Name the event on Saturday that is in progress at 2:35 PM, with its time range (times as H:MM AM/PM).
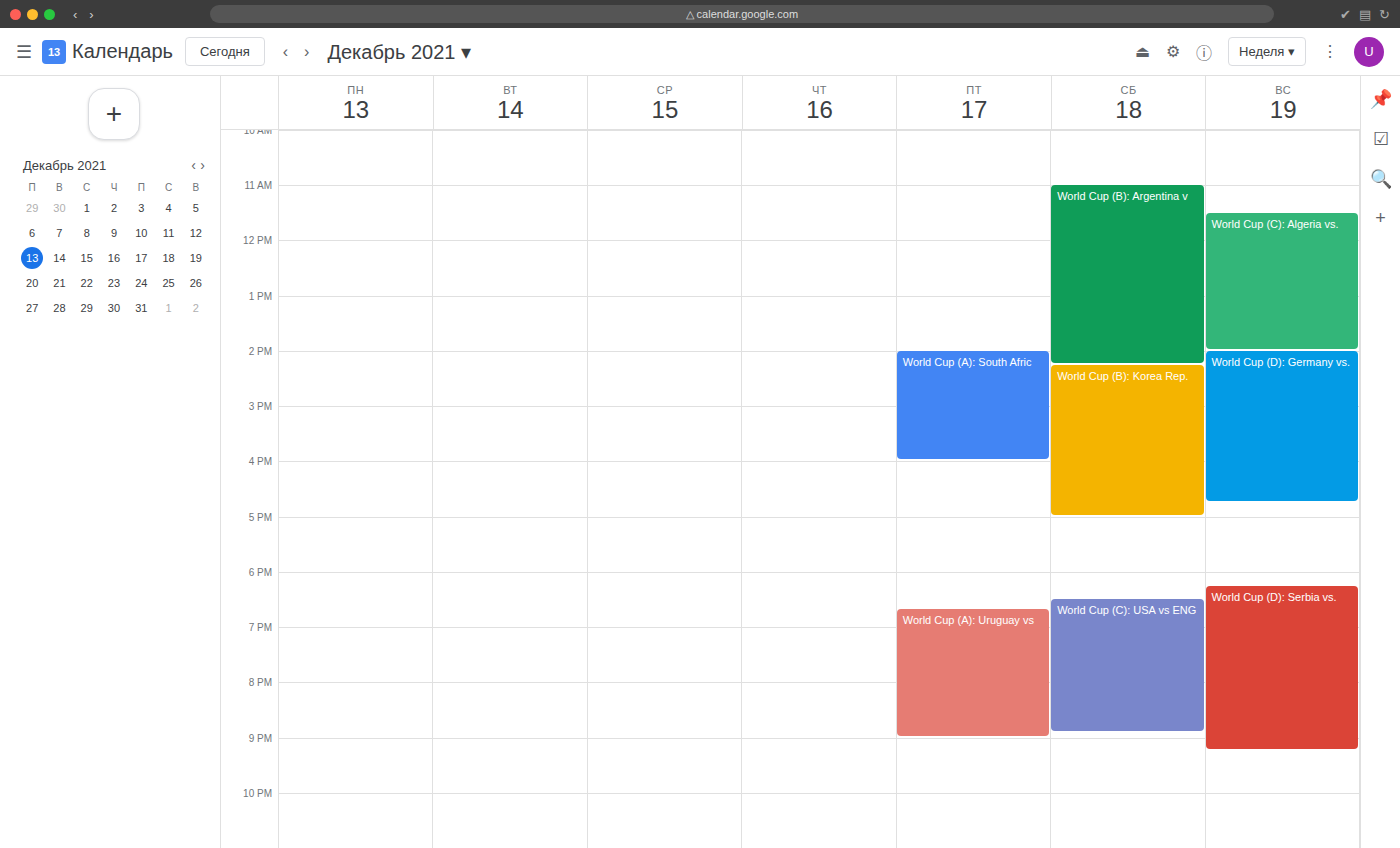
"World Cup (B): Korea Rep.", 2:15 PM to 5:00 PM